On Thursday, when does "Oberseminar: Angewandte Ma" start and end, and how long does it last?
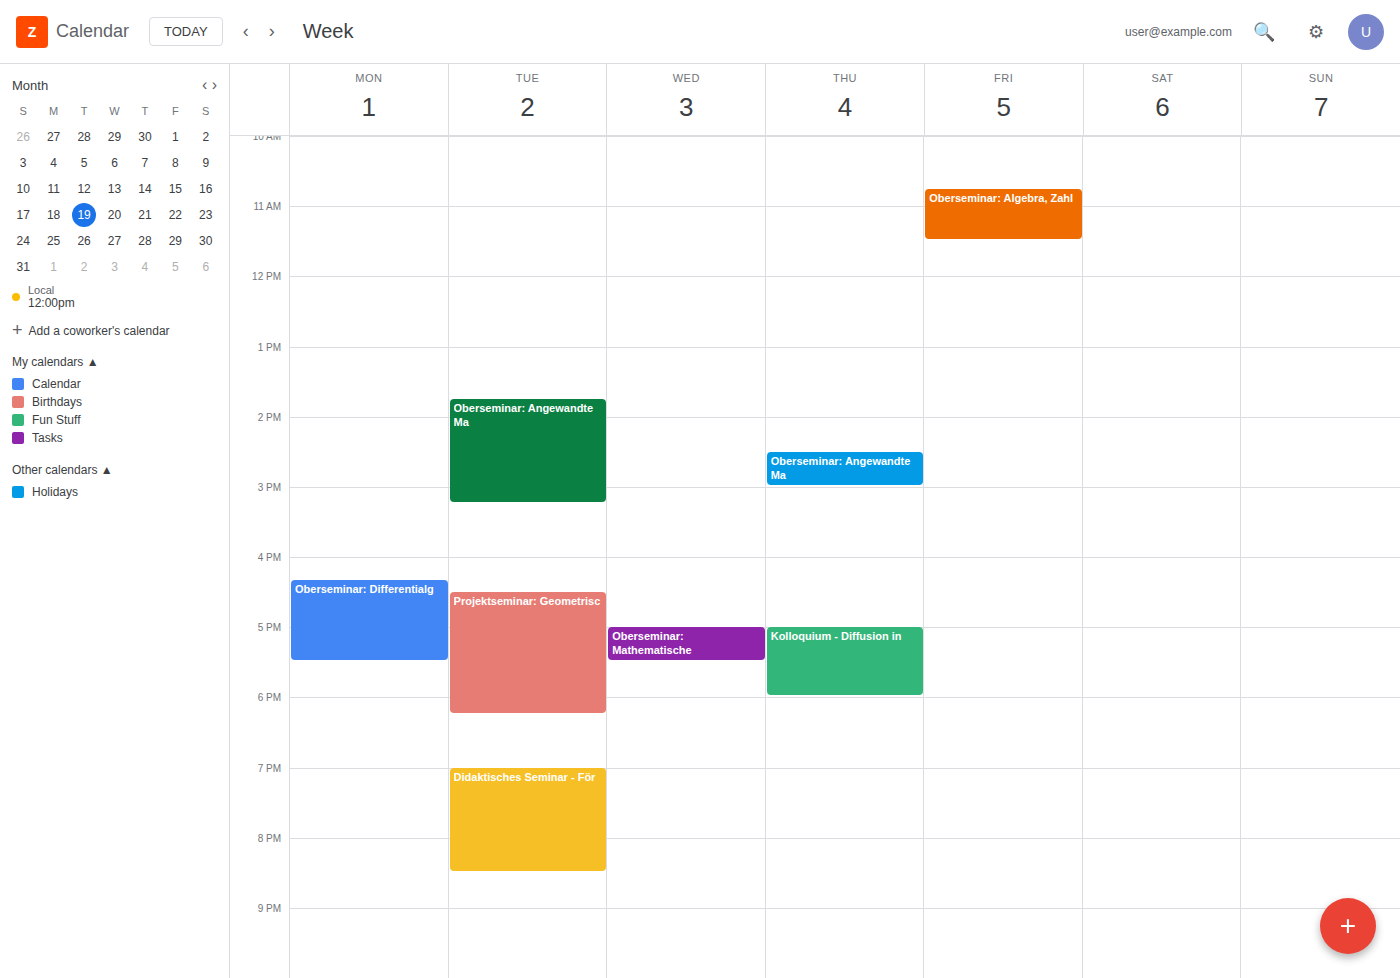
2:30 PM to 3:00 PM, 30 minutes